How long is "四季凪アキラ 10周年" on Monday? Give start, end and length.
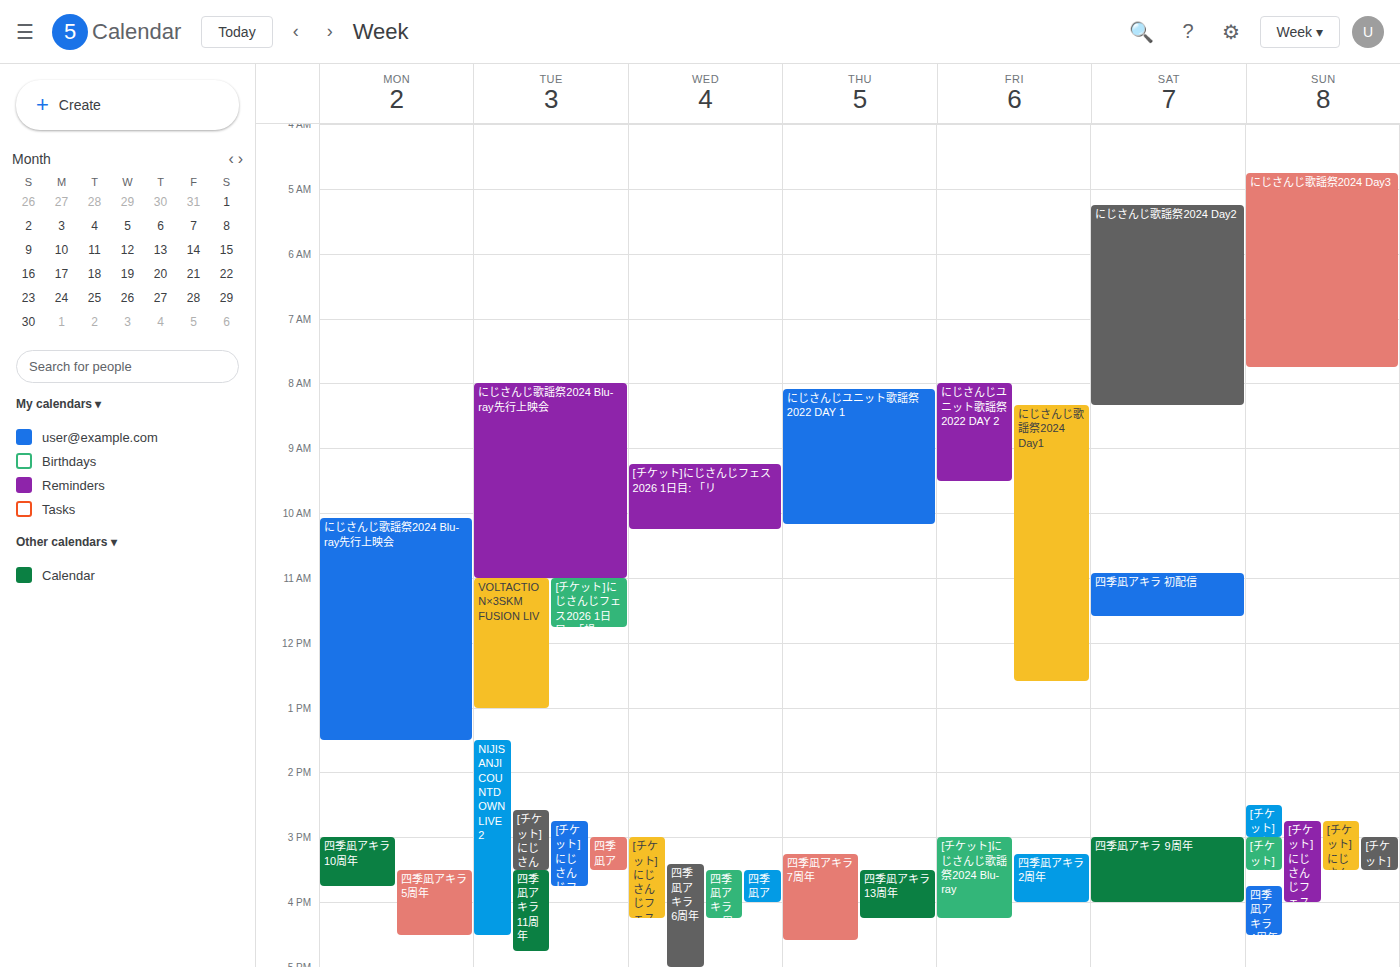
3:00 PM to 3:45 PM, 45 minutes